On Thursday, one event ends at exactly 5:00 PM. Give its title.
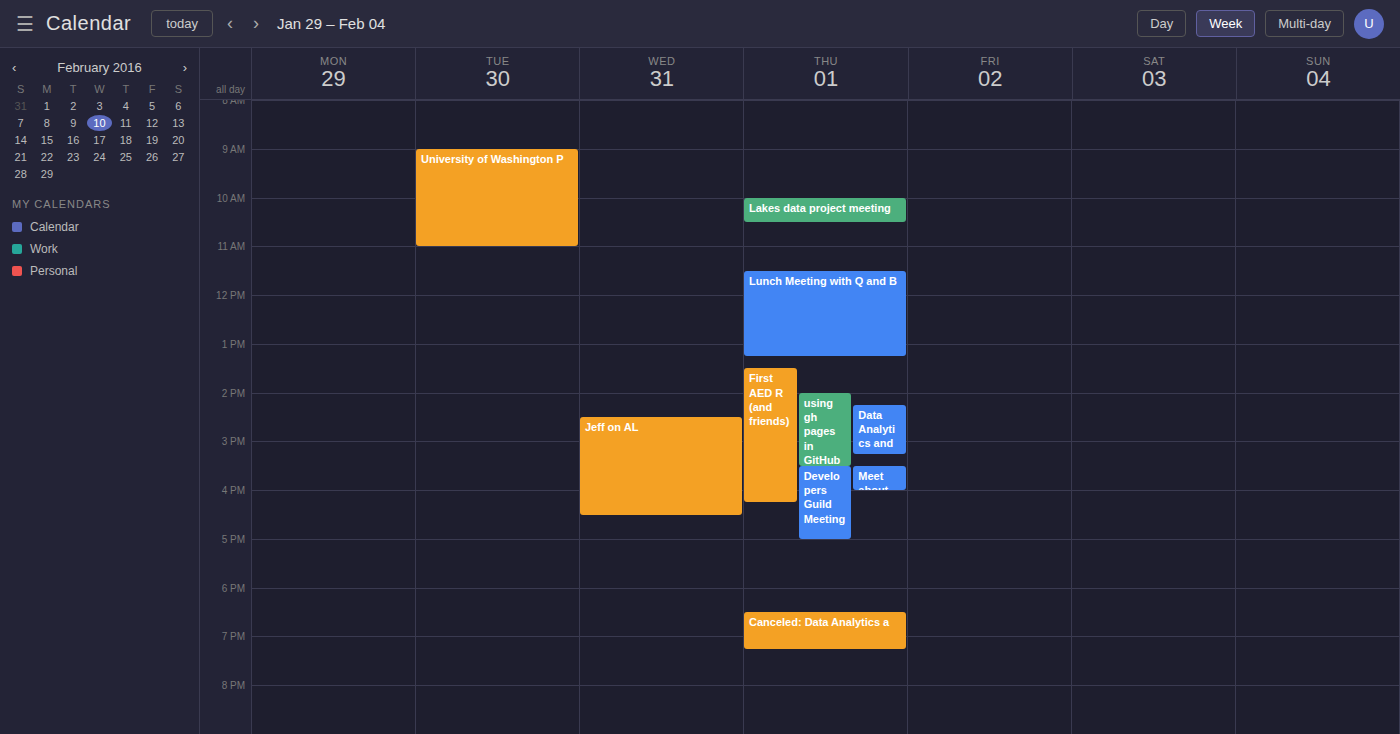
"Developers Guild Meeting"